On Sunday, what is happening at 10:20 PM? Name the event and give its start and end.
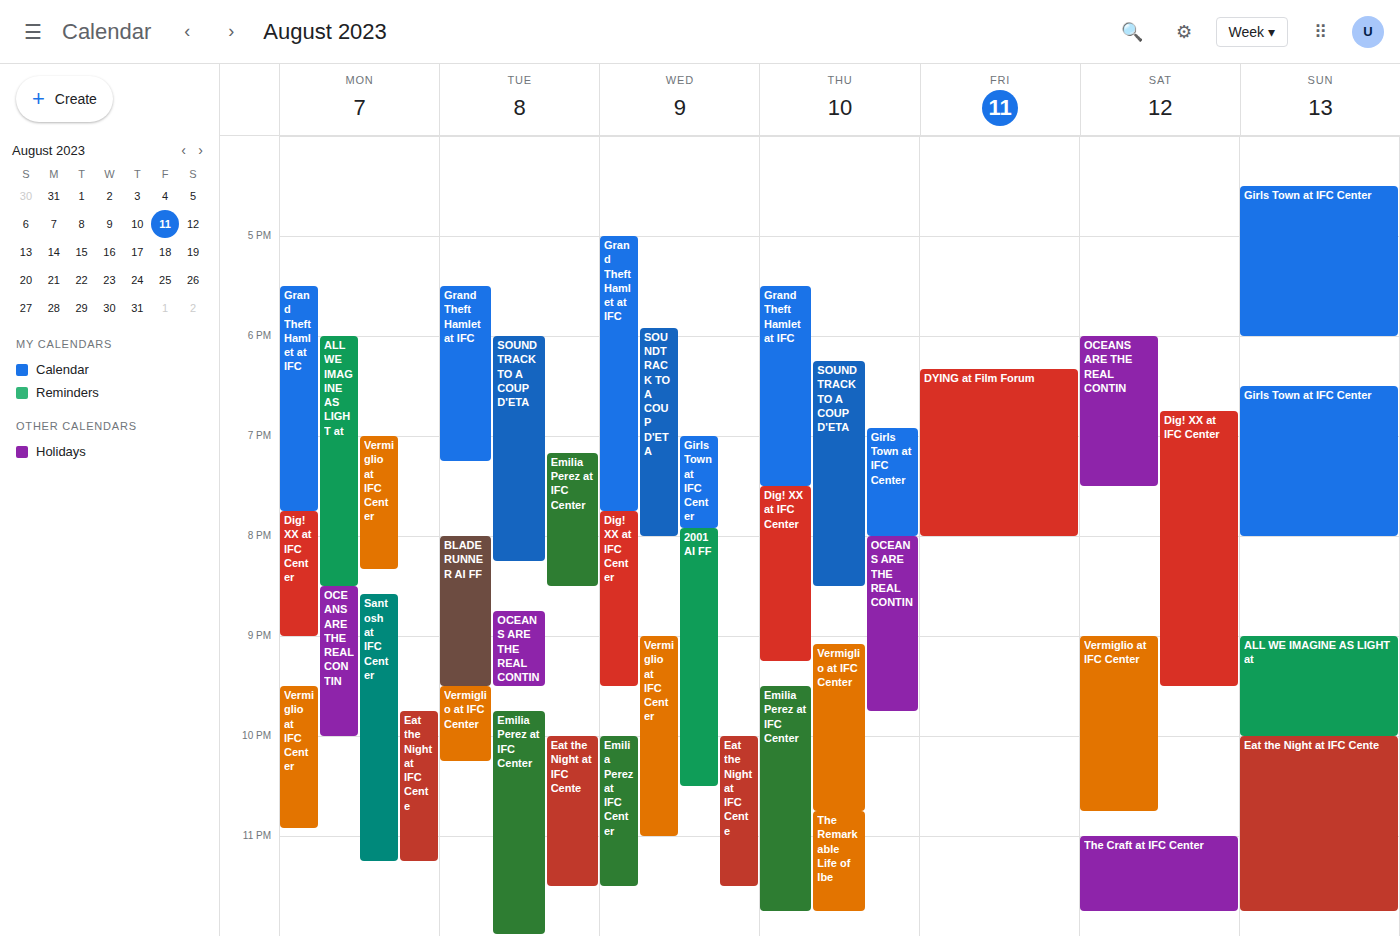
"Eat the Night at IFC Cente", 10:00 PM to 11:45 PM